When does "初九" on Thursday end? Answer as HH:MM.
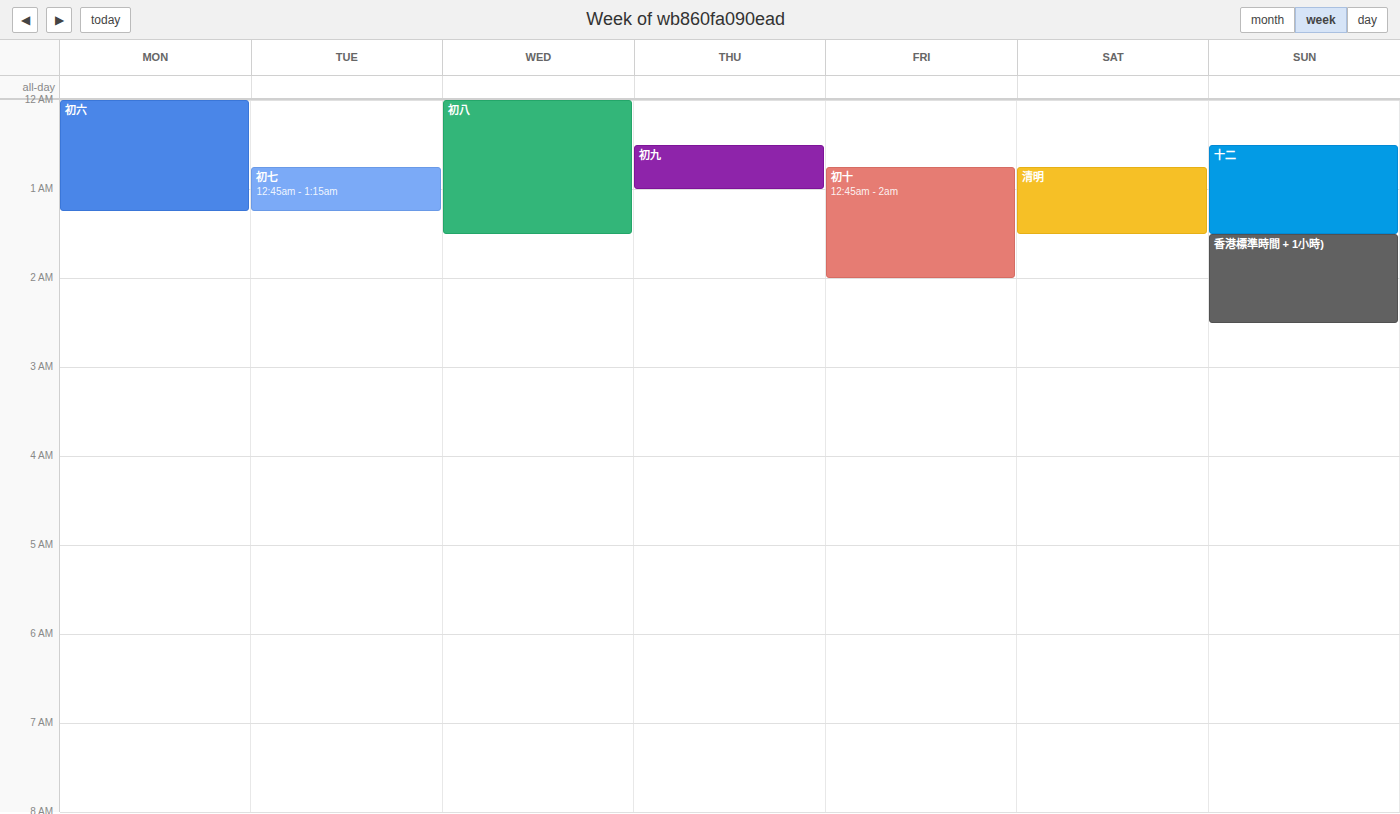
01:00